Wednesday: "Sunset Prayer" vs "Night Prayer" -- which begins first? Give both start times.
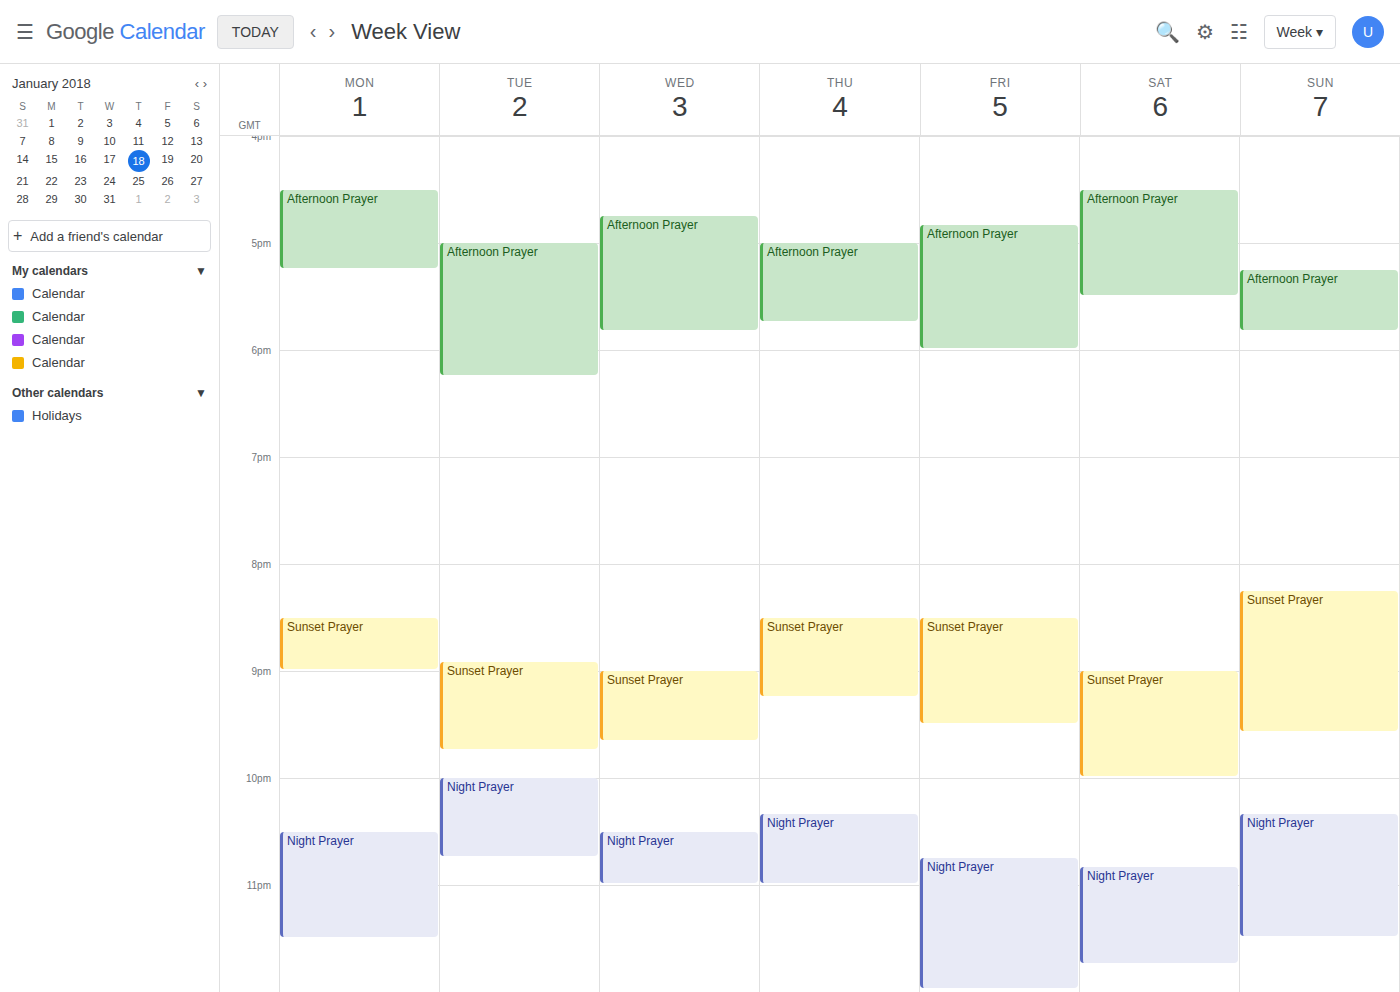
"Sunset Prayer" 9:00 PM; "Night Prayer" 10:30 PM.